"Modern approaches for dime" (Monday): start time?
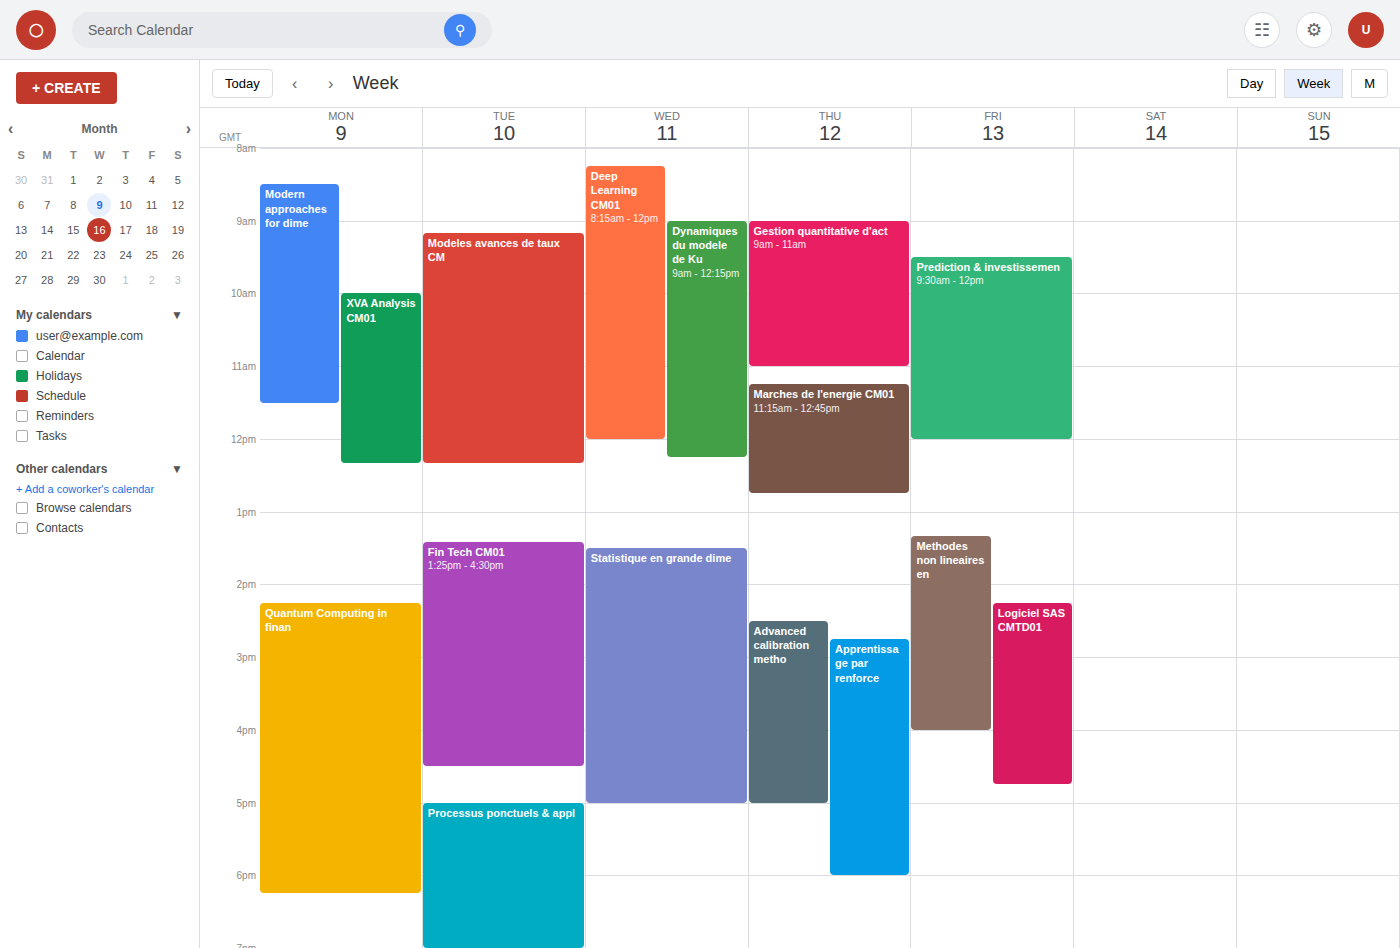
08:30